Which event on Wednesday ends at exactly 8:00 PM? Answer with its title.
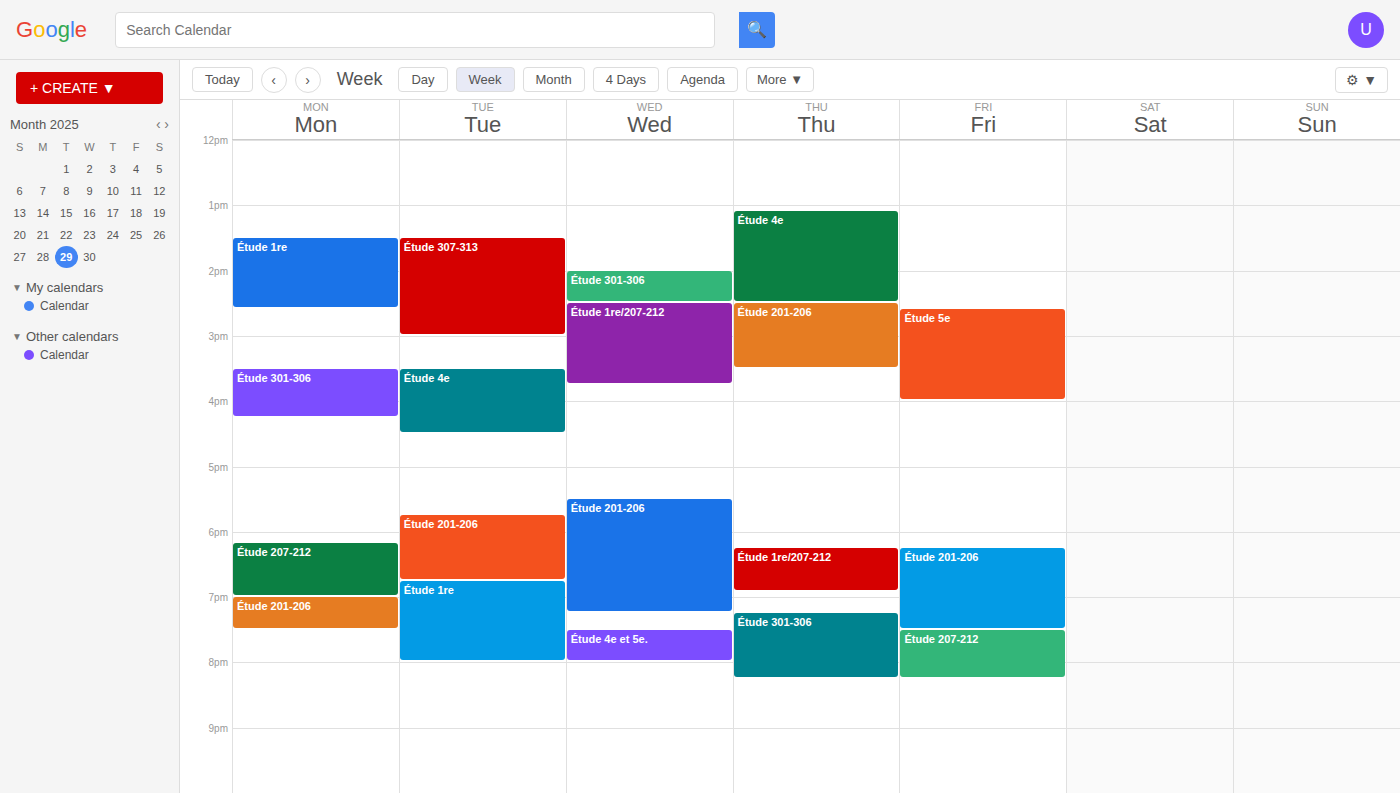
"Étude 4e et 5e."